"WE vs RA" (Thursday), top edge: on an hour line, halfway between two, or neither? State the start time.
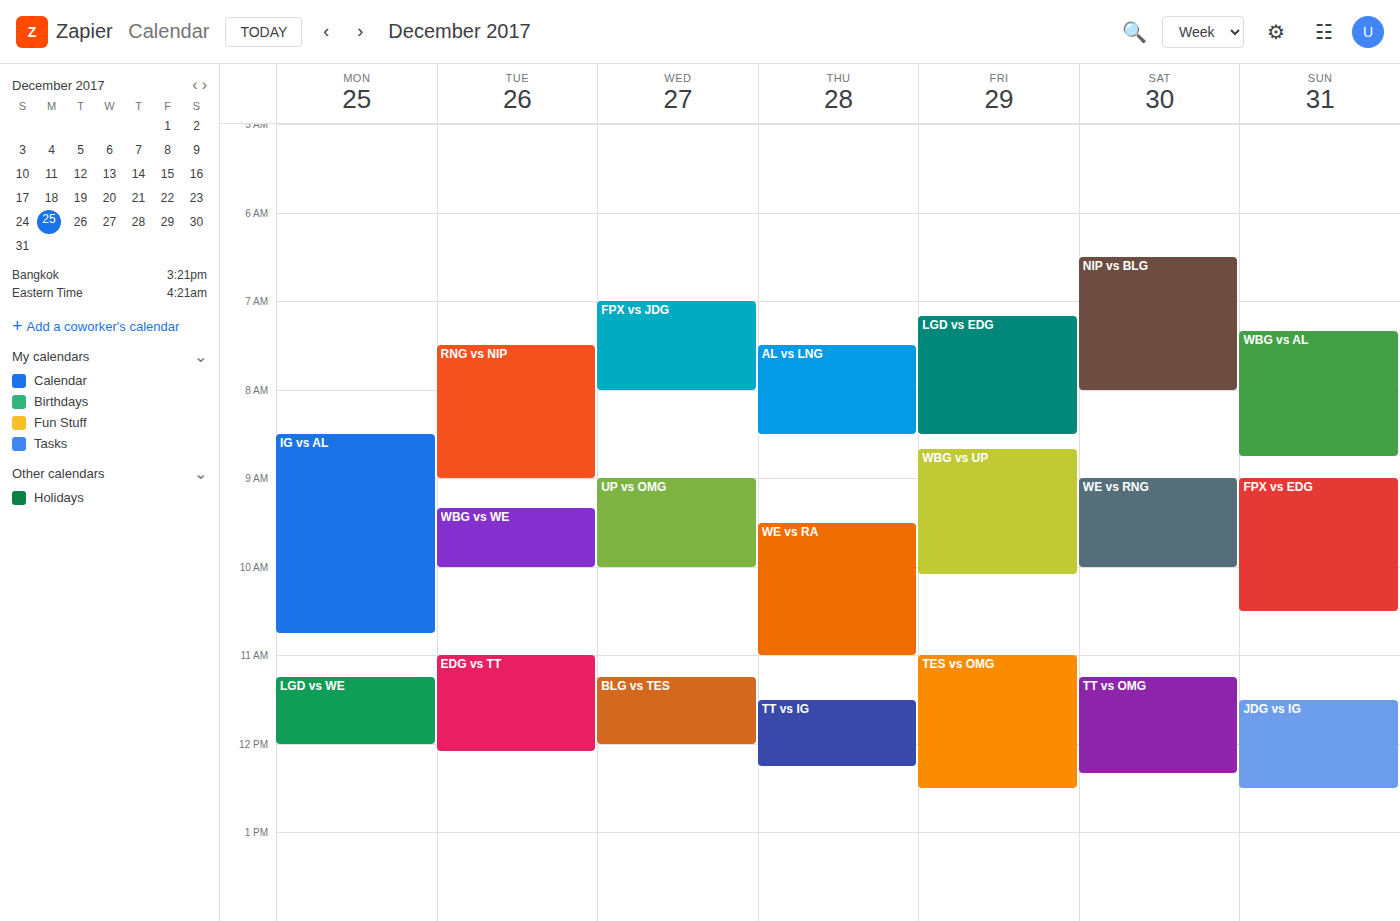
09:30 -- halfway between the 09:00 and 10:00 lines.